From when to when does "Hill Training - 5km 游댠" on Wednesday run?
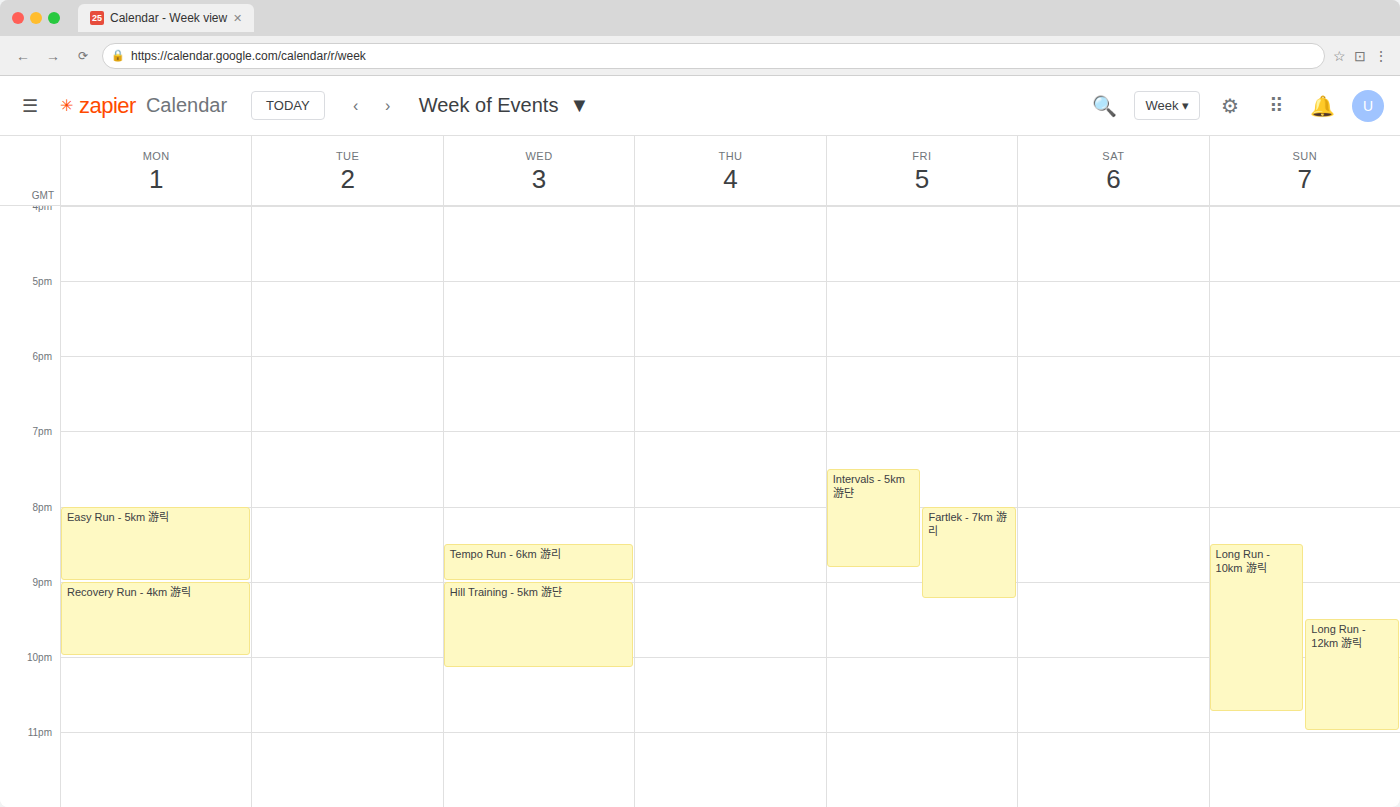
9:00 PM to 10:10 PM